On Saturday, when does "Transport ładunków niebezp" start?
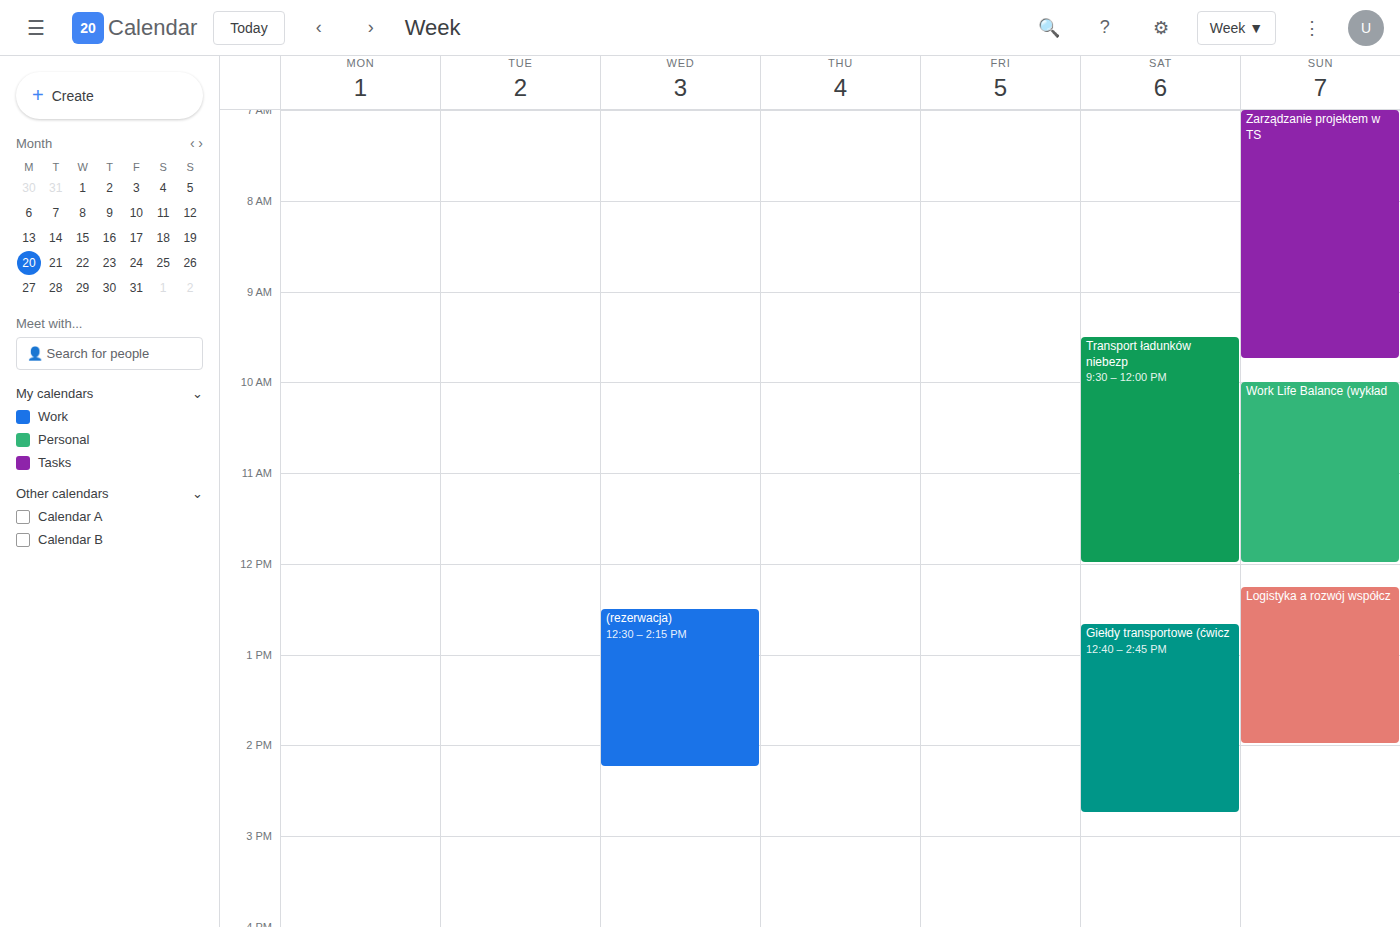
9:30 AM